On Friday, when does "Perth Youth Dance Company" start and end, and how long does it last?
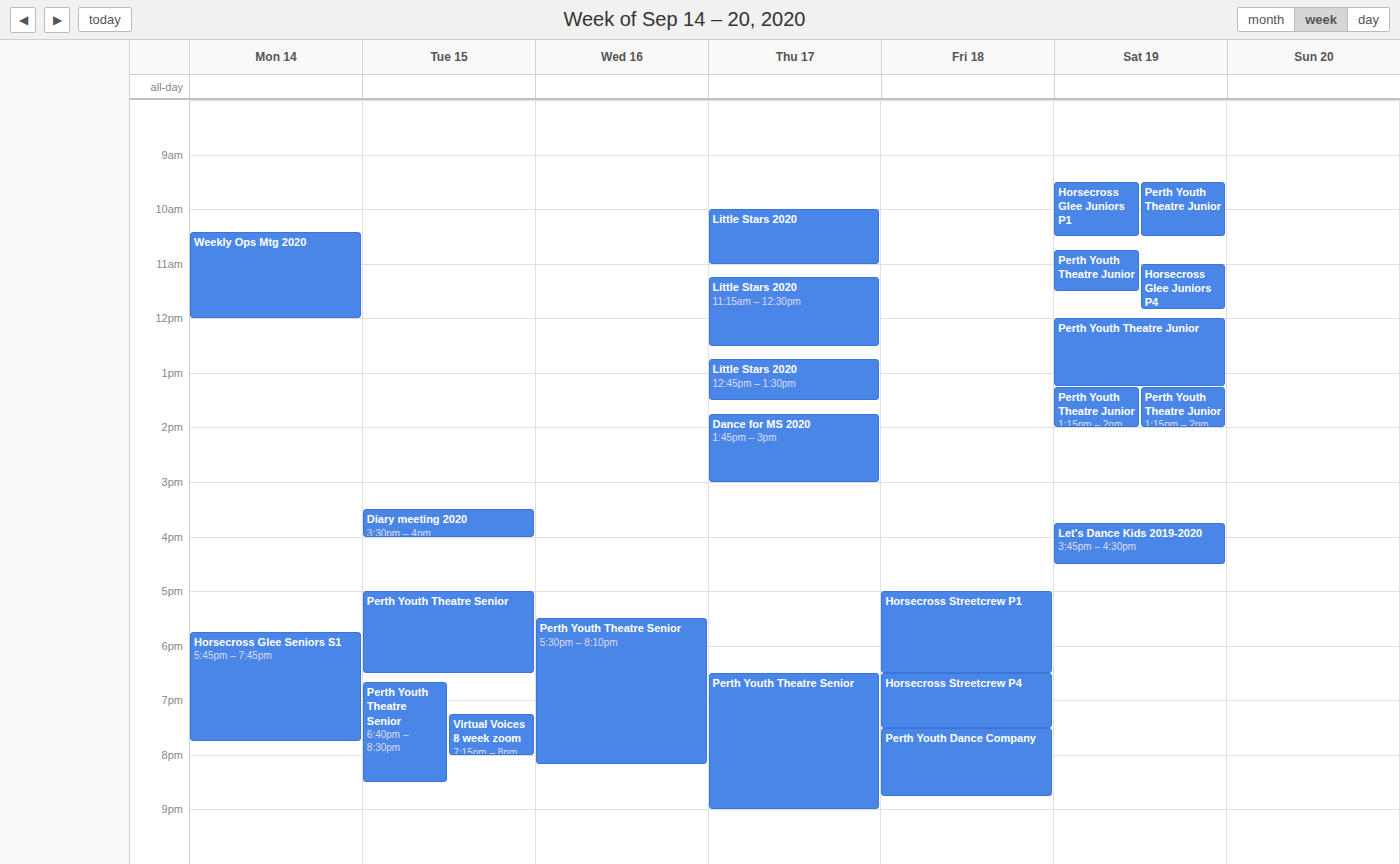
7:30 PM to 8:45 PM, 1 hour 15 minutes